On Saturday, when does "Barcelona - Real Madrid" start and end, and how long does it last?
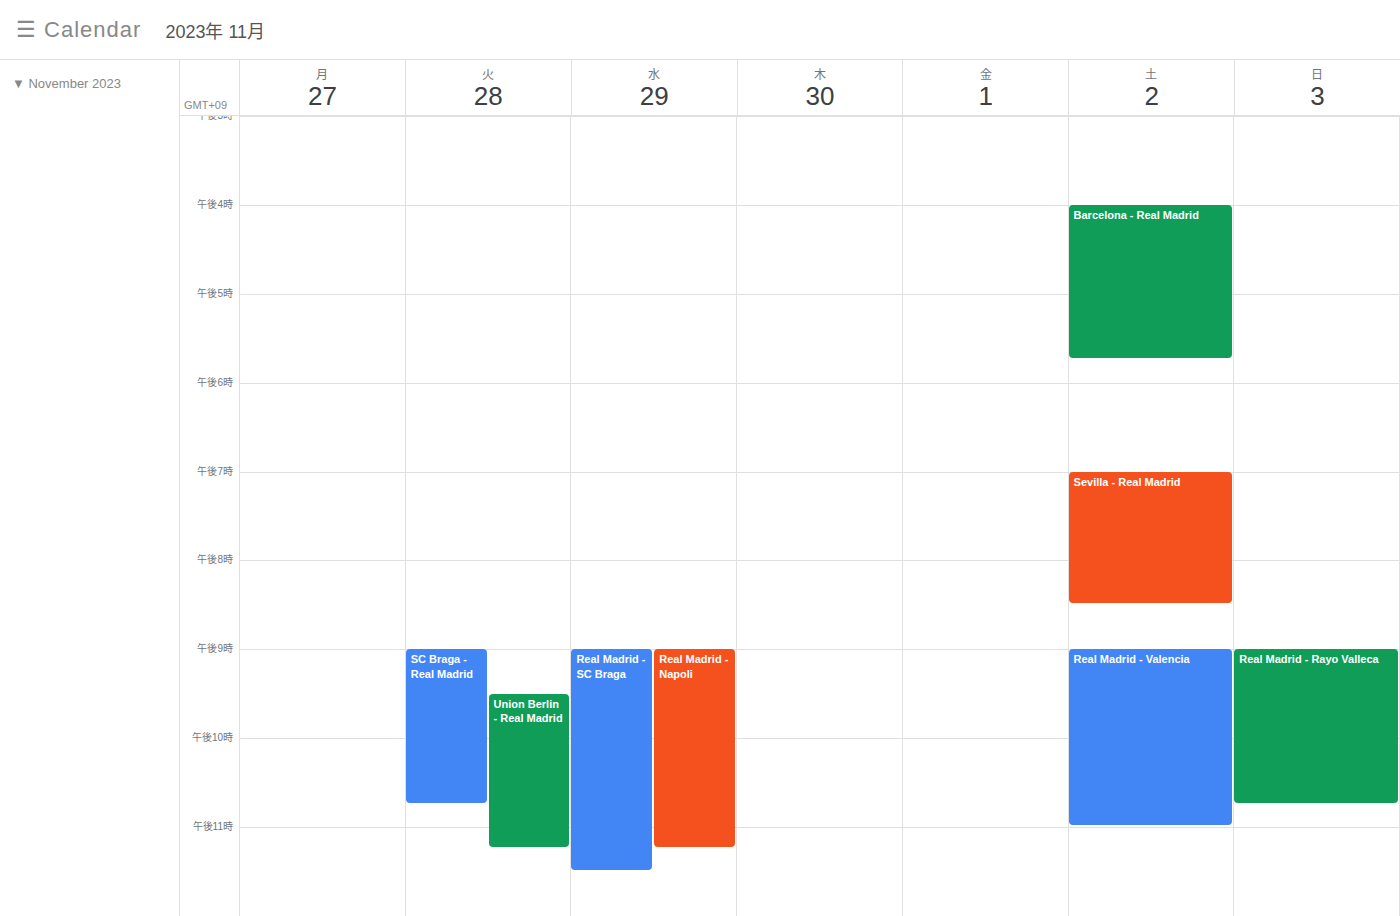
4:00 PM to 5:45 PM, 1 hour 45 minutes